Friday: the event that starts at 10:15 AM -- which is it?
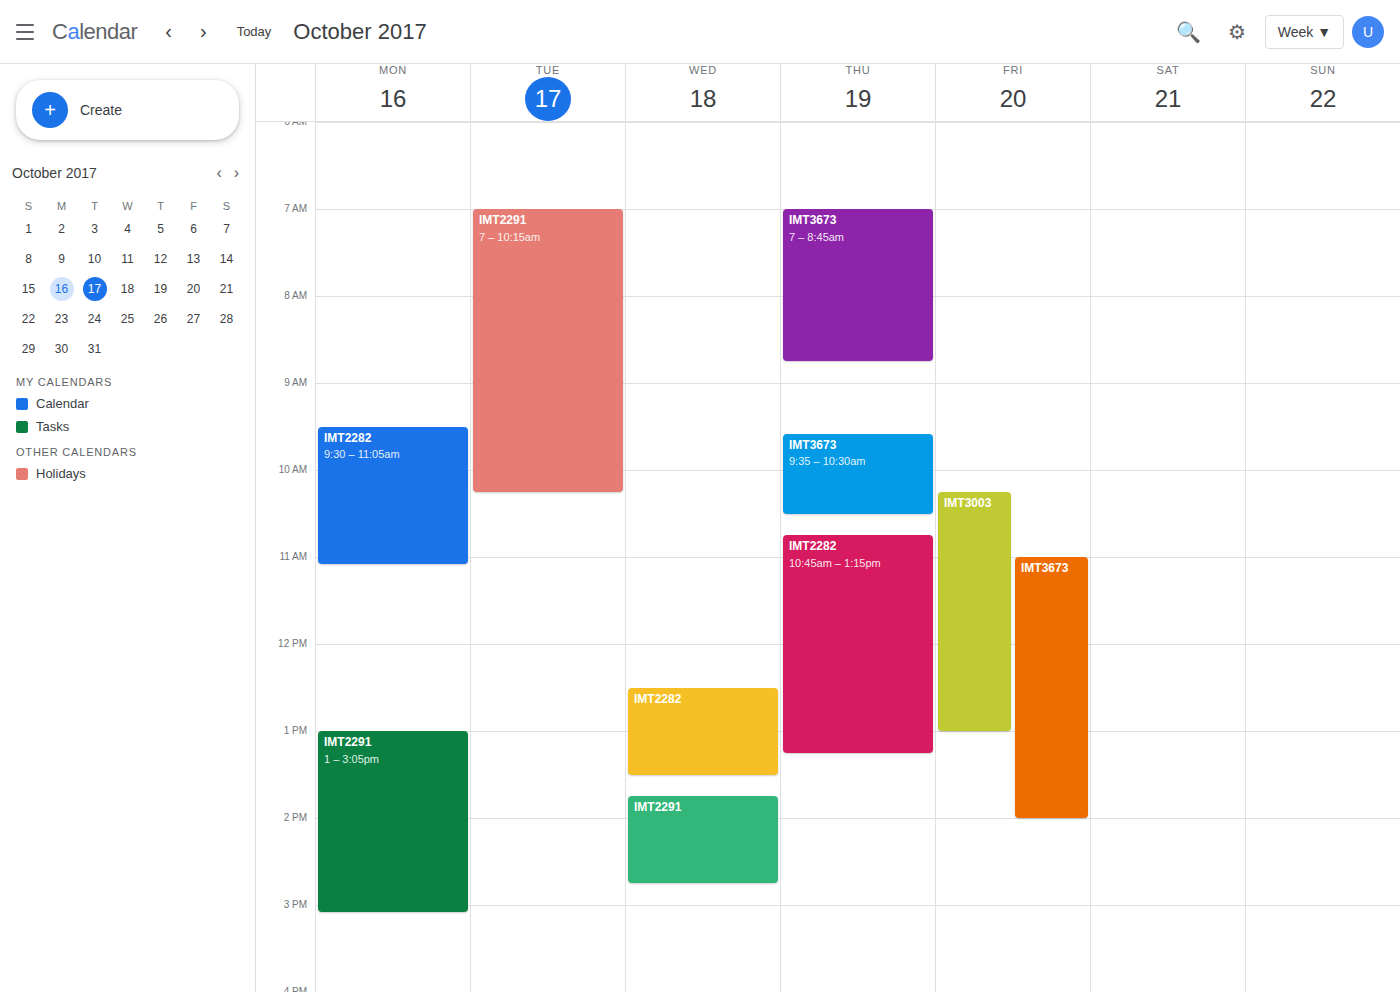
"IMT3003"